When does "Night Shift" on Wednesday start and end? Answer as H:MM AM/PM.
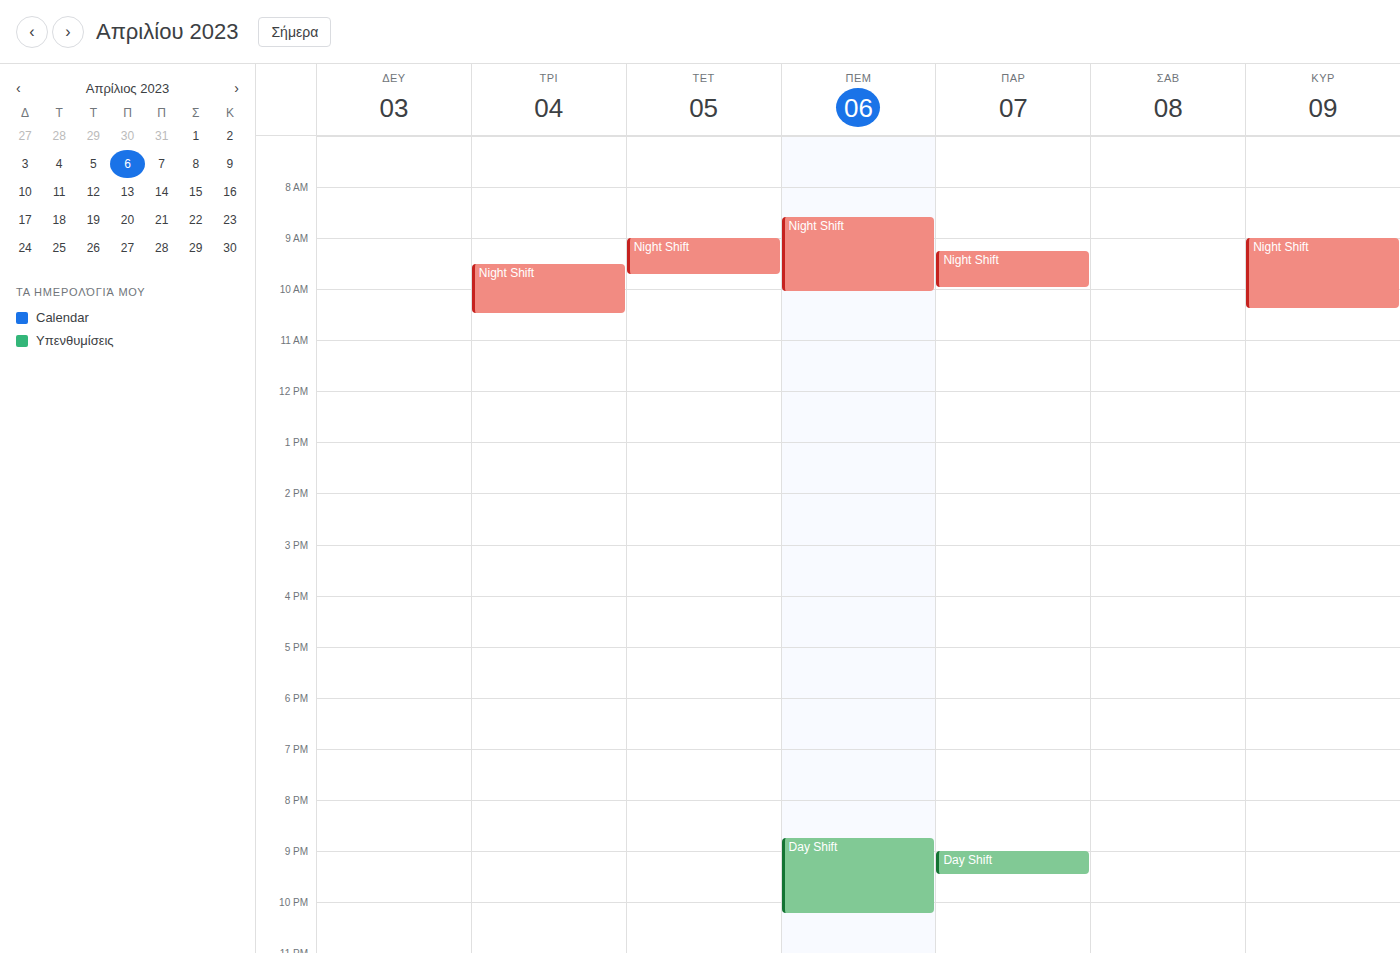
9:00 AM to 9:45 AM